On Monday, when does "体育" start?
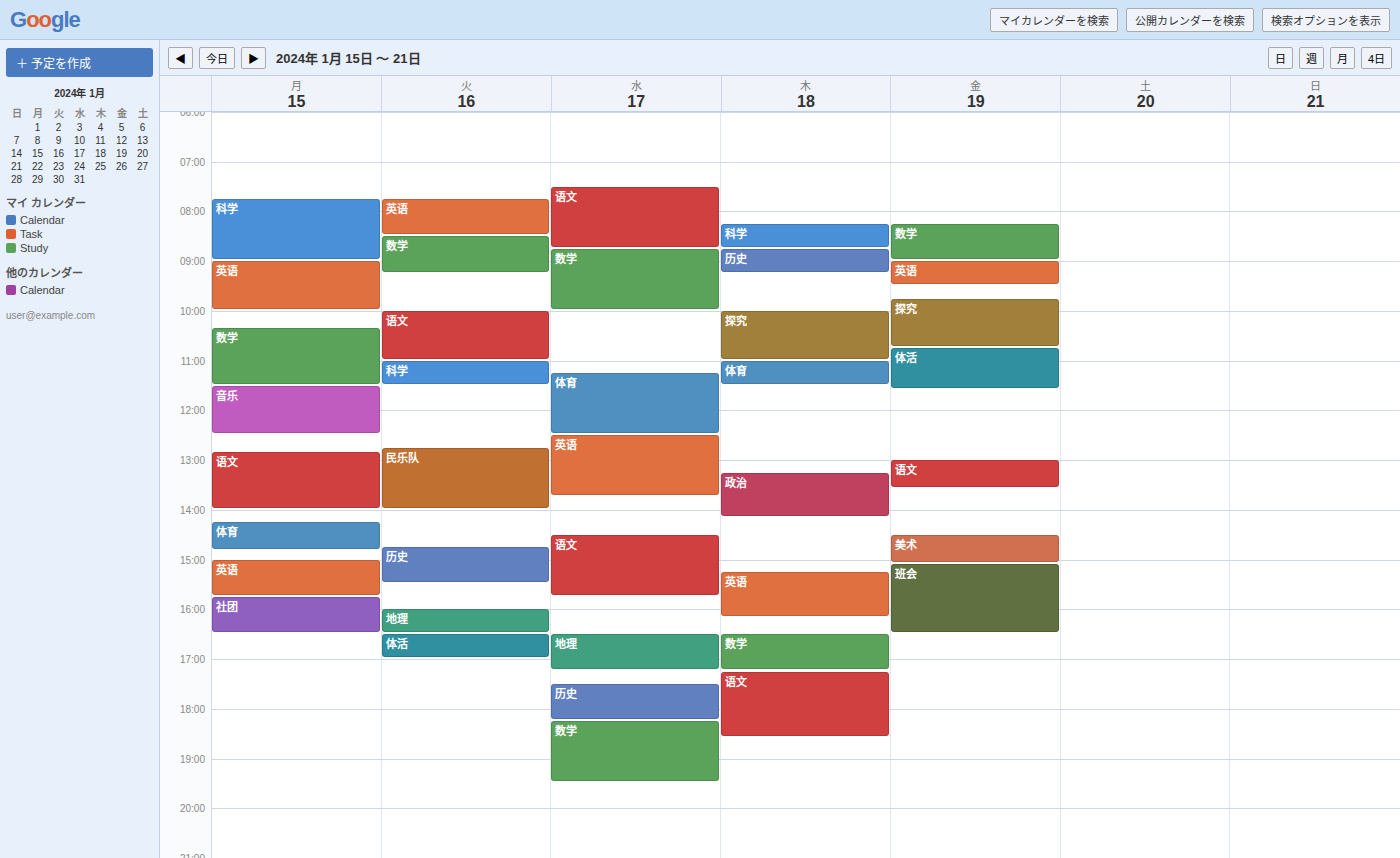
2:15 PM